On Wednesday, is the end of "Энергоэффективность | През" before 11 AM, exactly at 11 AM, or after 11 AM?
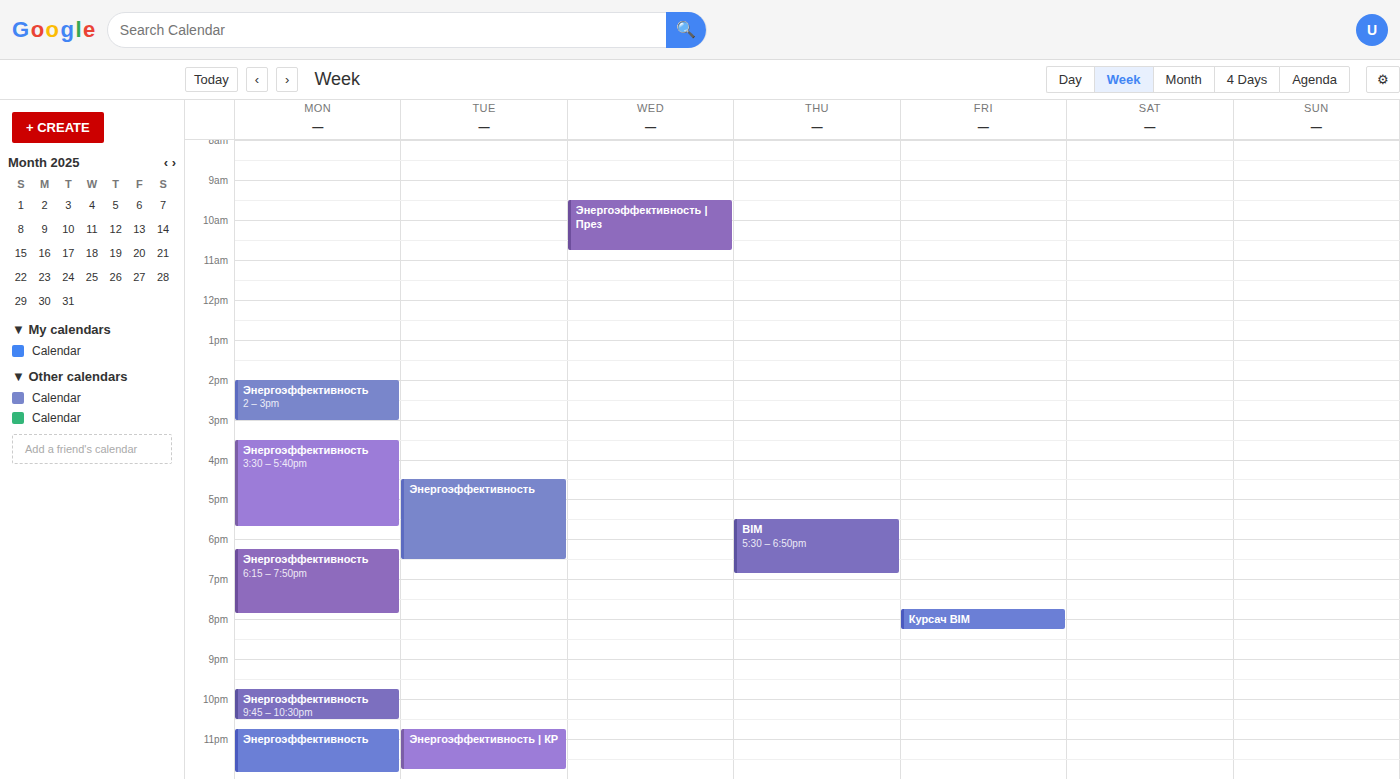
10:45 AM -- before 11 AM, 15 minutes above the 11 AM line.